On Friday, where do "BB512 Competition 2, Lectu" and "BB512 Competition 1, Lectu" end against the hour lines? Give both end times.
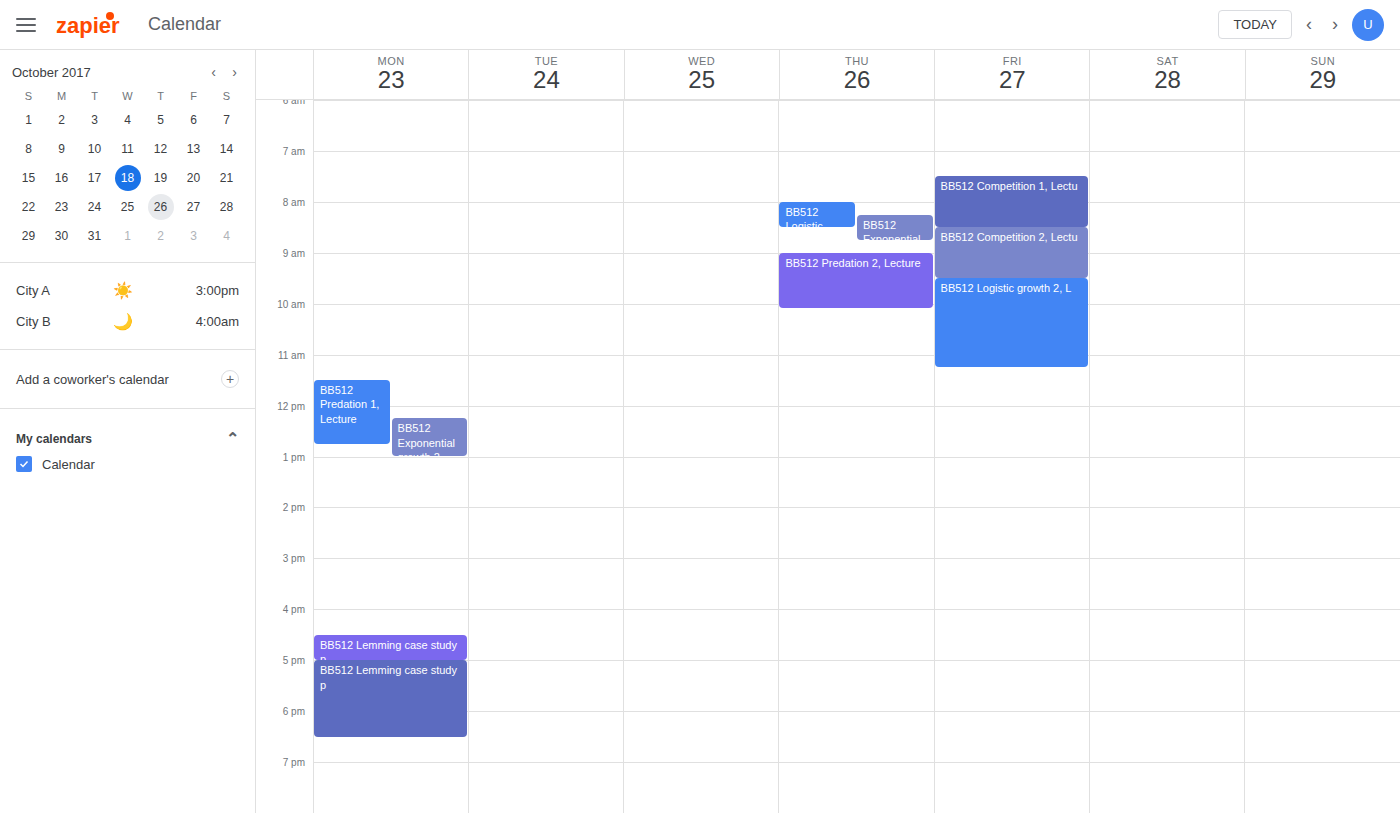
"BB512 Competition 2, Lectu": 9:30 AM, halfway between the 9 AM and 10 AM lines. "BB512 Competition 1, Lectu": 8:30 AM, halfway between the 8 AM and 9 AM lines.